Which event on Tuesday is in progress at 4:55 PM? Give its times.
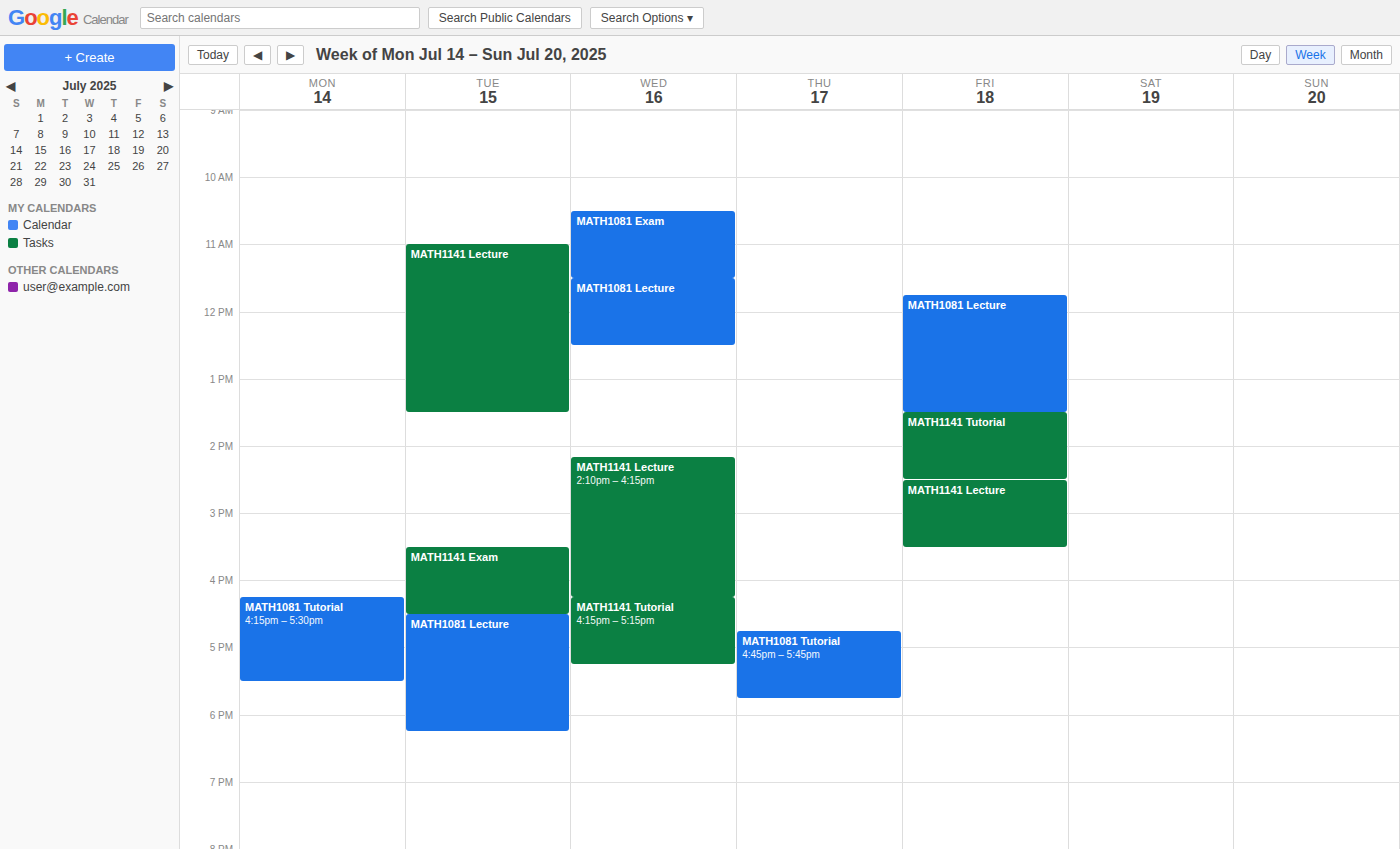
"MATH1081 Lecture", 4:30 PM to 6:15 PM